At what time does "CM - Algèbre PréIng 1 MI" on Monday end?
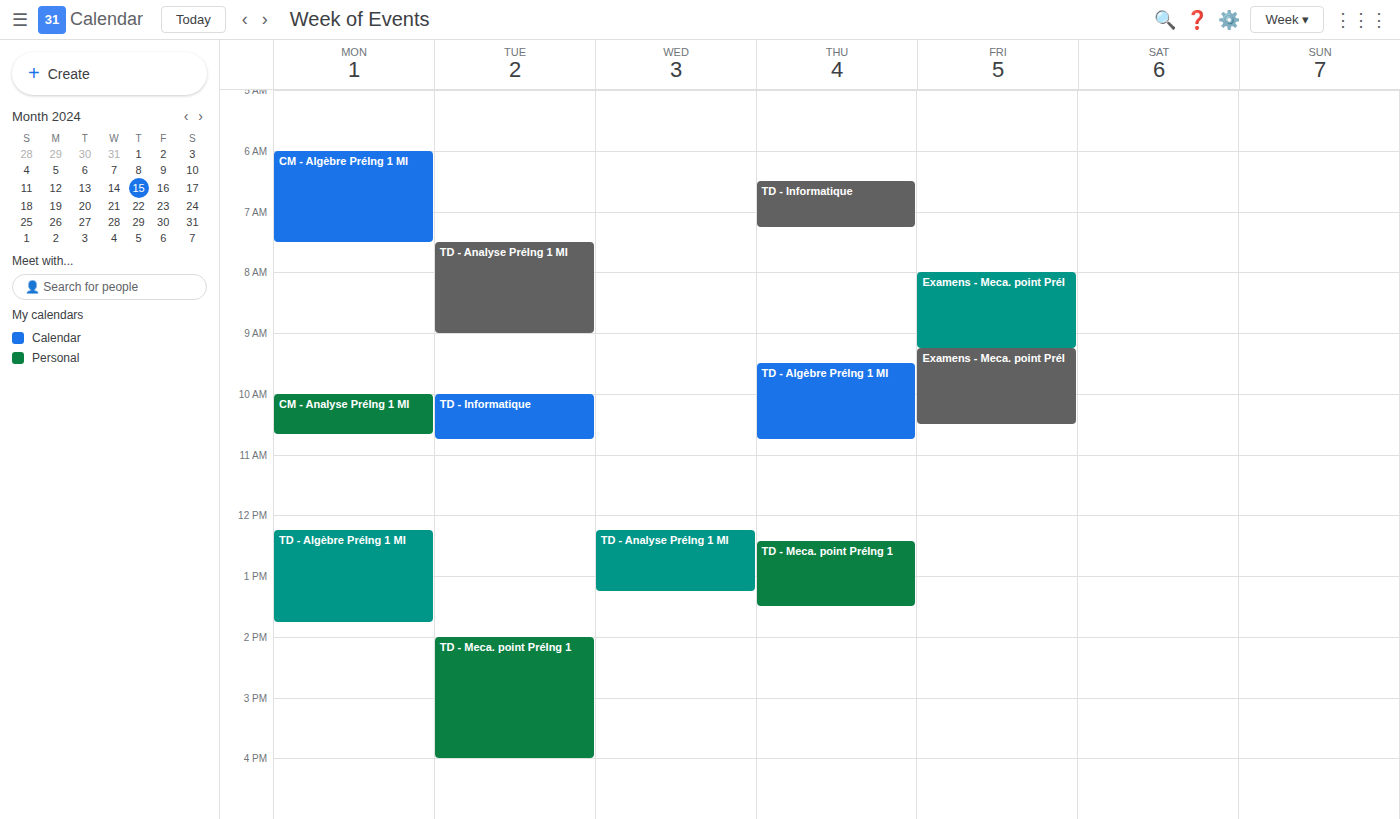
7:30 AM